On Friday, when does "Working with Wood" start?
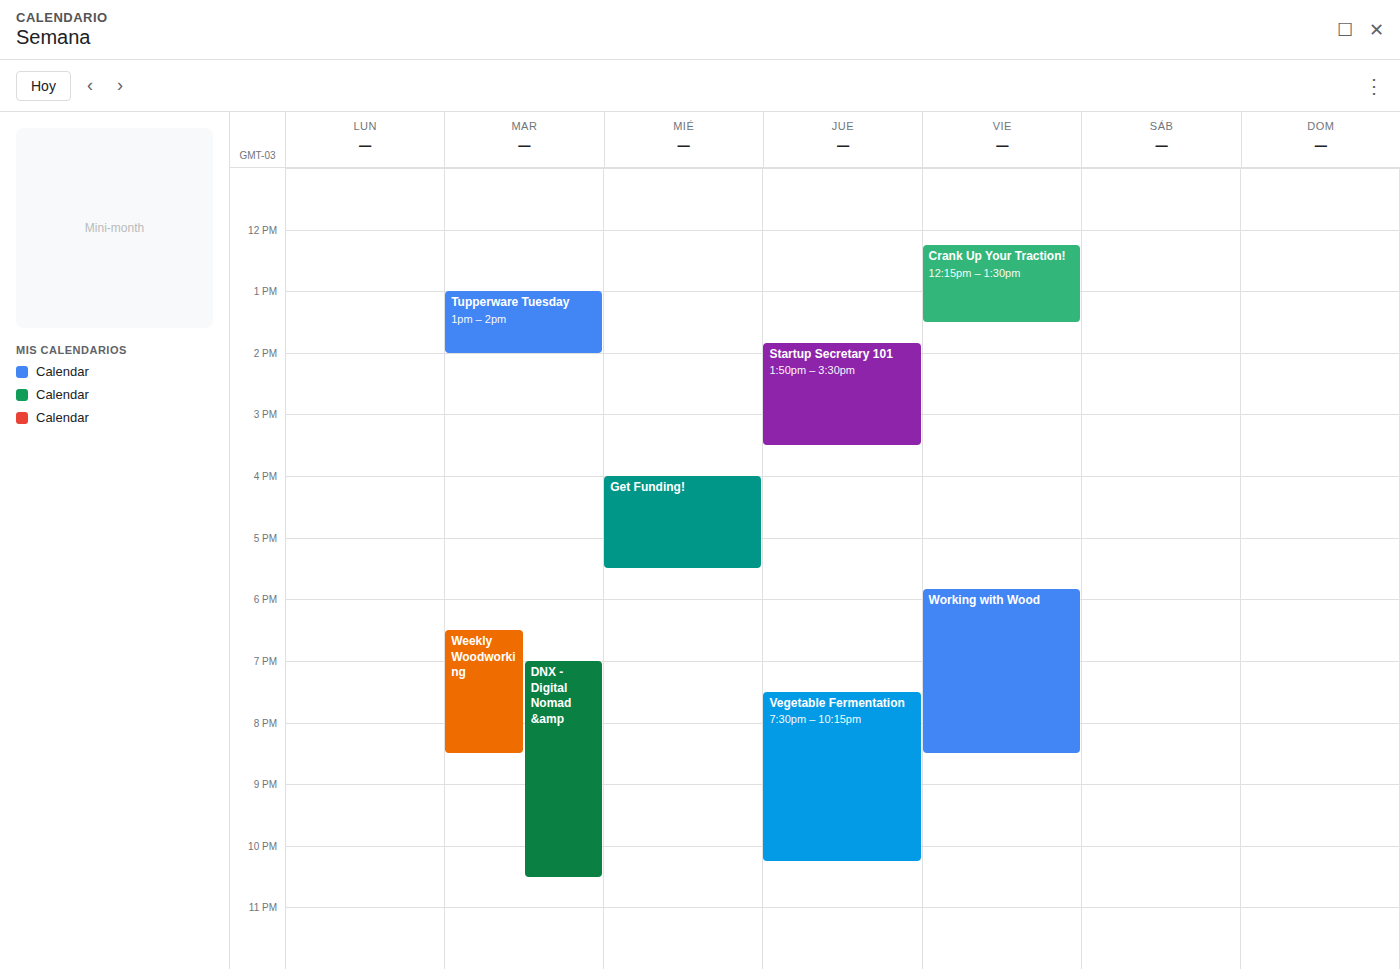
5:50 PM